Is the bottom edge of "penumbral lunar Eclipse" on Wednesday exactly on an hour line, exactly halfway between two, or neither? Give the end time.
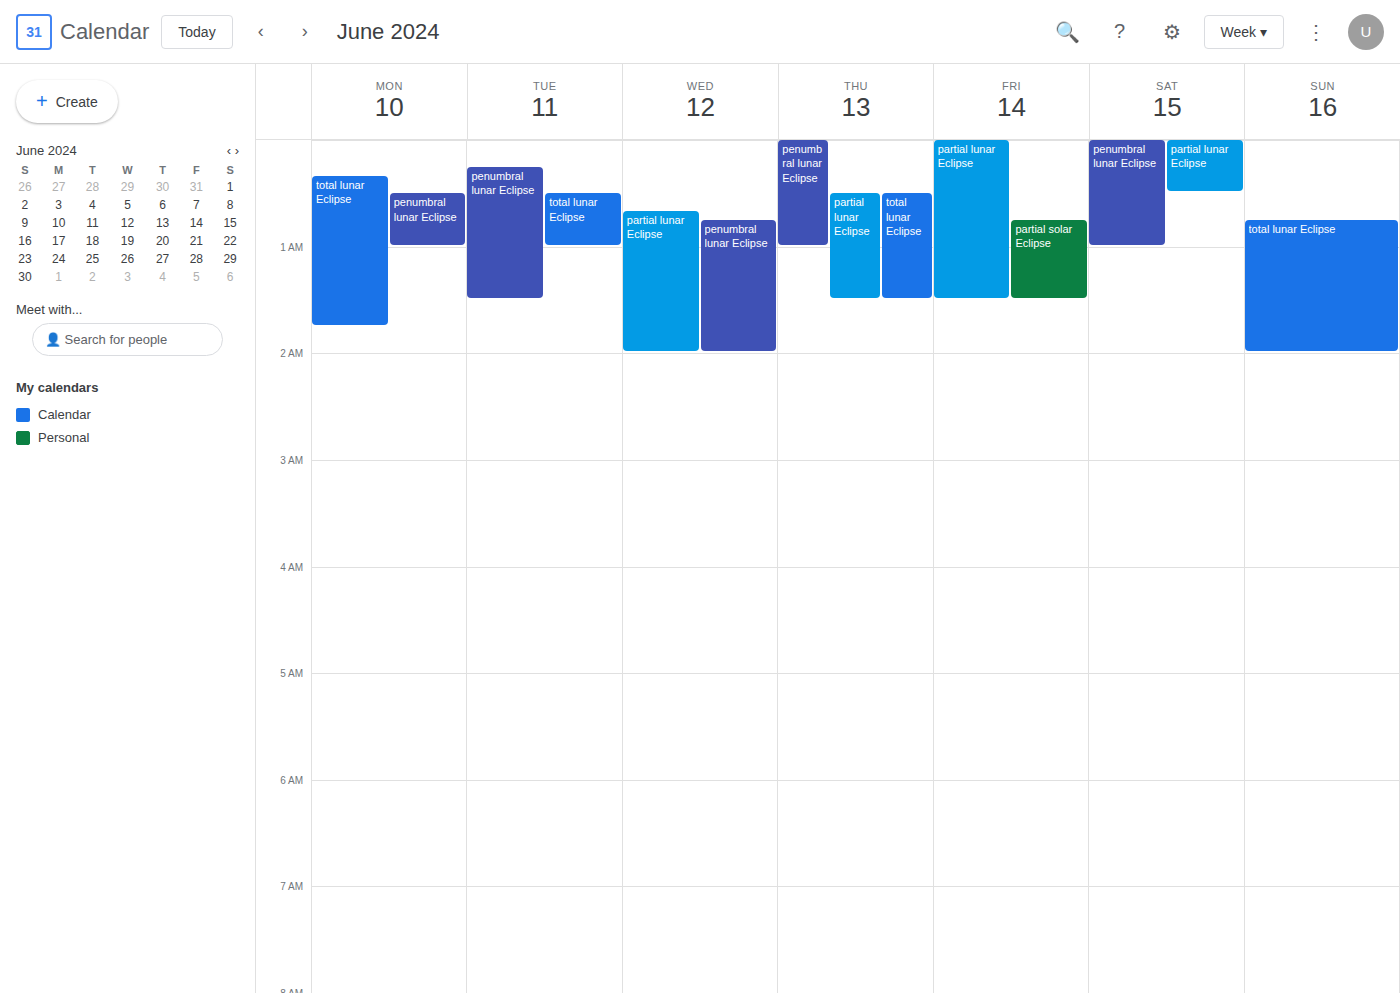
2:00 AM -- exactly on the 2 AM line.